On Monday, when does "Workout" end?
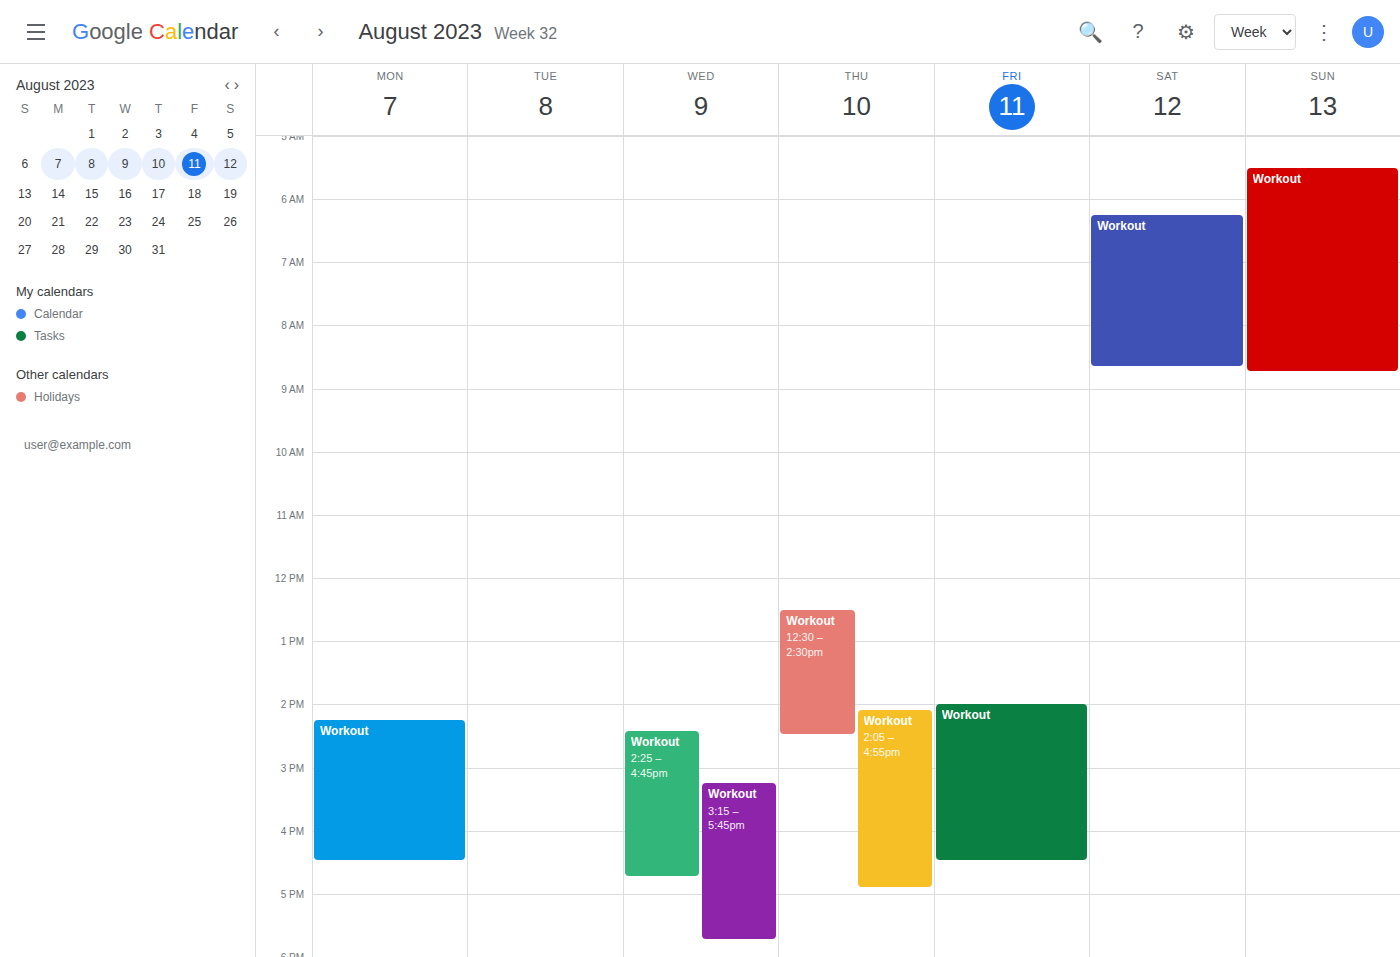
4:30 PM